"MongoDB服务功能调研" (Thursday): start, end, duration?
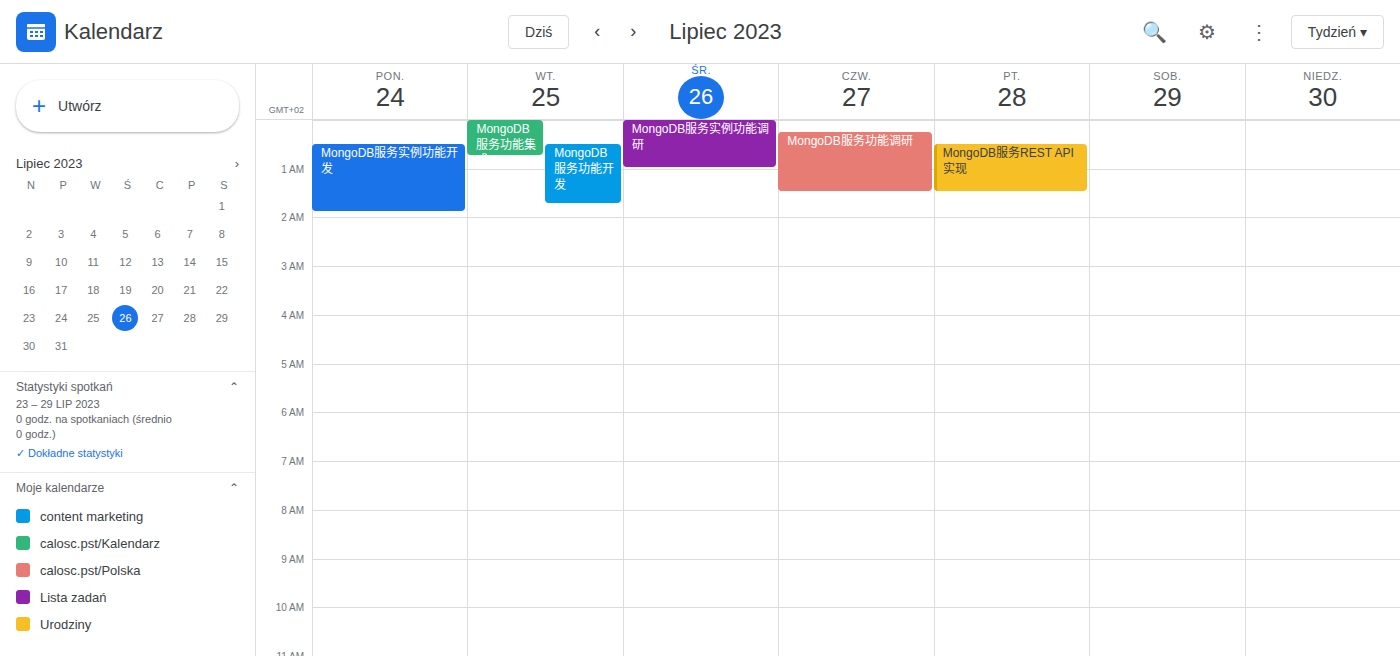
12:15 AM to 1:30 AM, 1 hour 15 minutes